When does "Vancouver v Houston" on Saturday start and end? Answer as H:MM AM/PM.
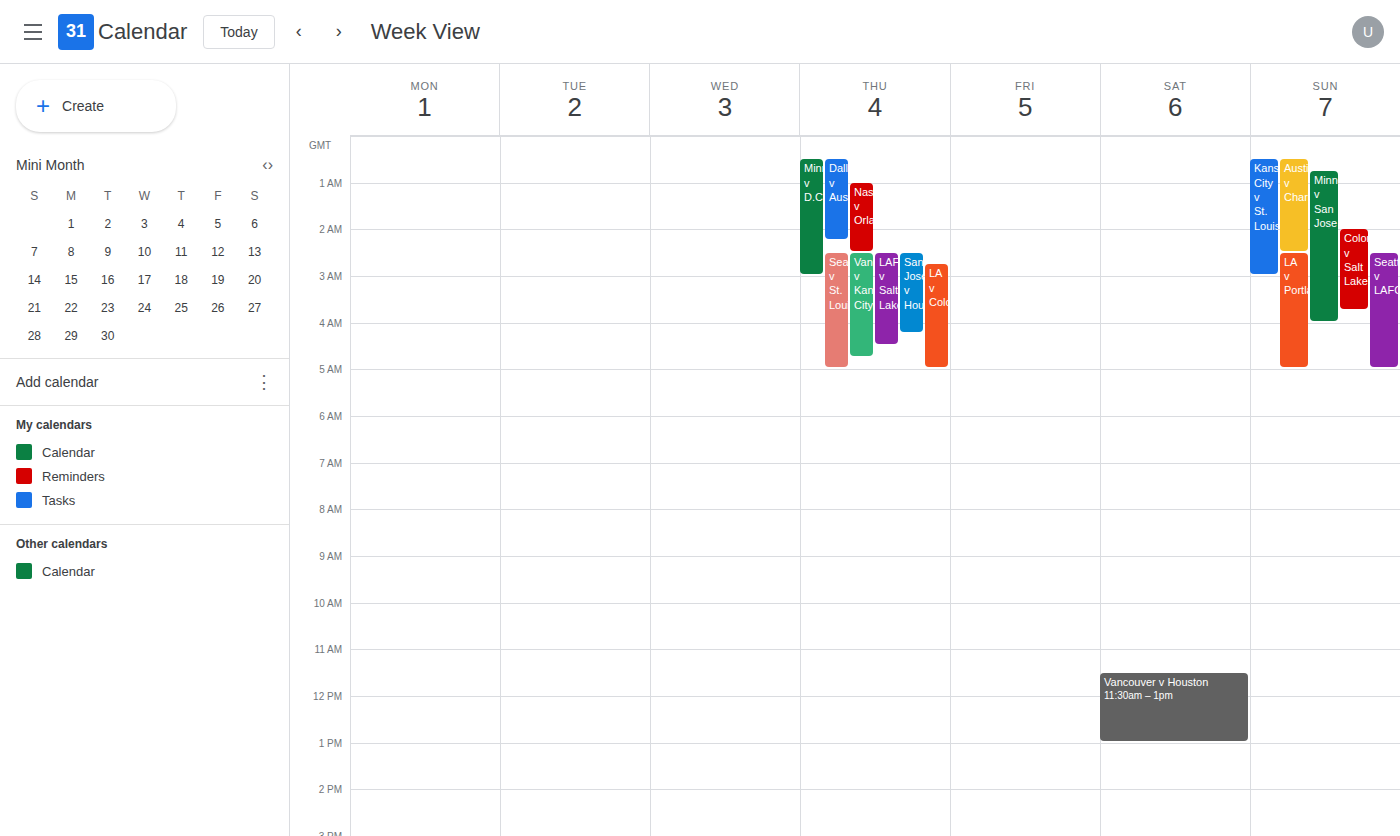
11:30 AM to 1:00 PM